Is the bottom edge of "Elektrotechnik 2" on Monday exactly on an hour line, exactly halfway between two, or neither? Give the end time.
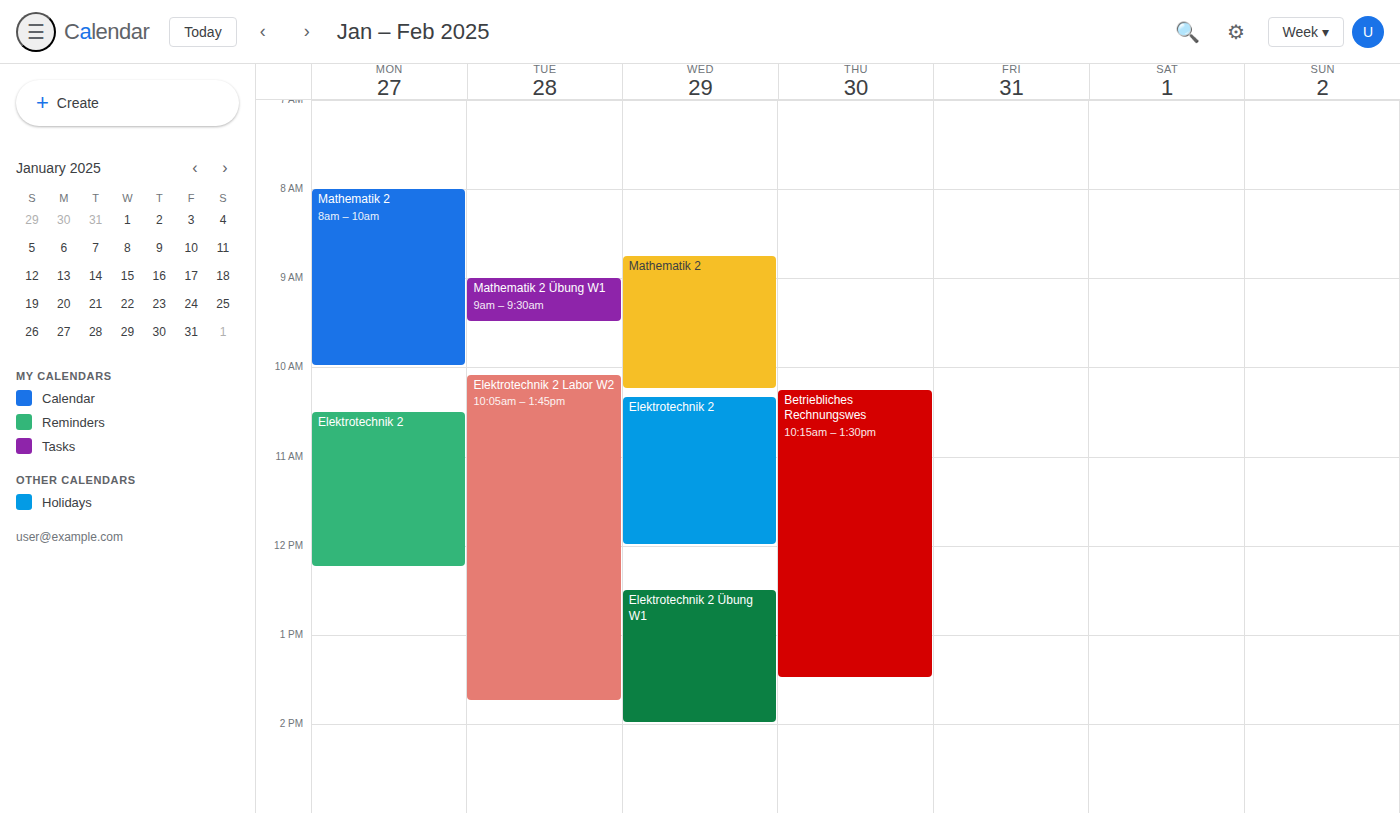
12:15 -- neither: a quarter of the way from the 12:00 line to the 13:00 line.